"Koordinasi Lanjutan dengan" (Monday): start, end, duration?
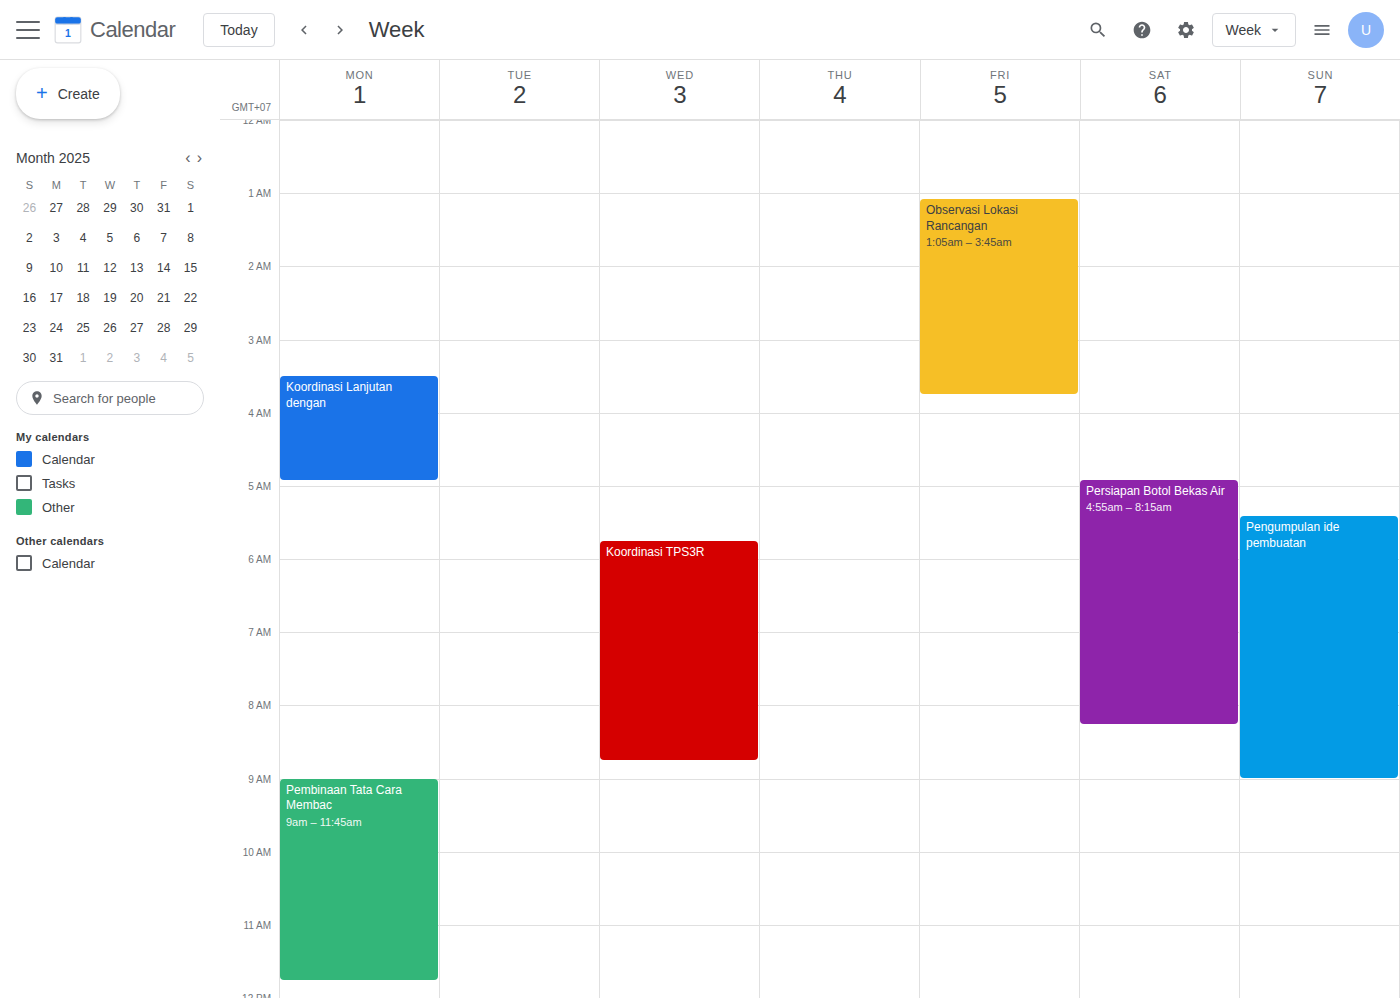
3:30 AM to 4:55 AM, 1 hour 25 minutes